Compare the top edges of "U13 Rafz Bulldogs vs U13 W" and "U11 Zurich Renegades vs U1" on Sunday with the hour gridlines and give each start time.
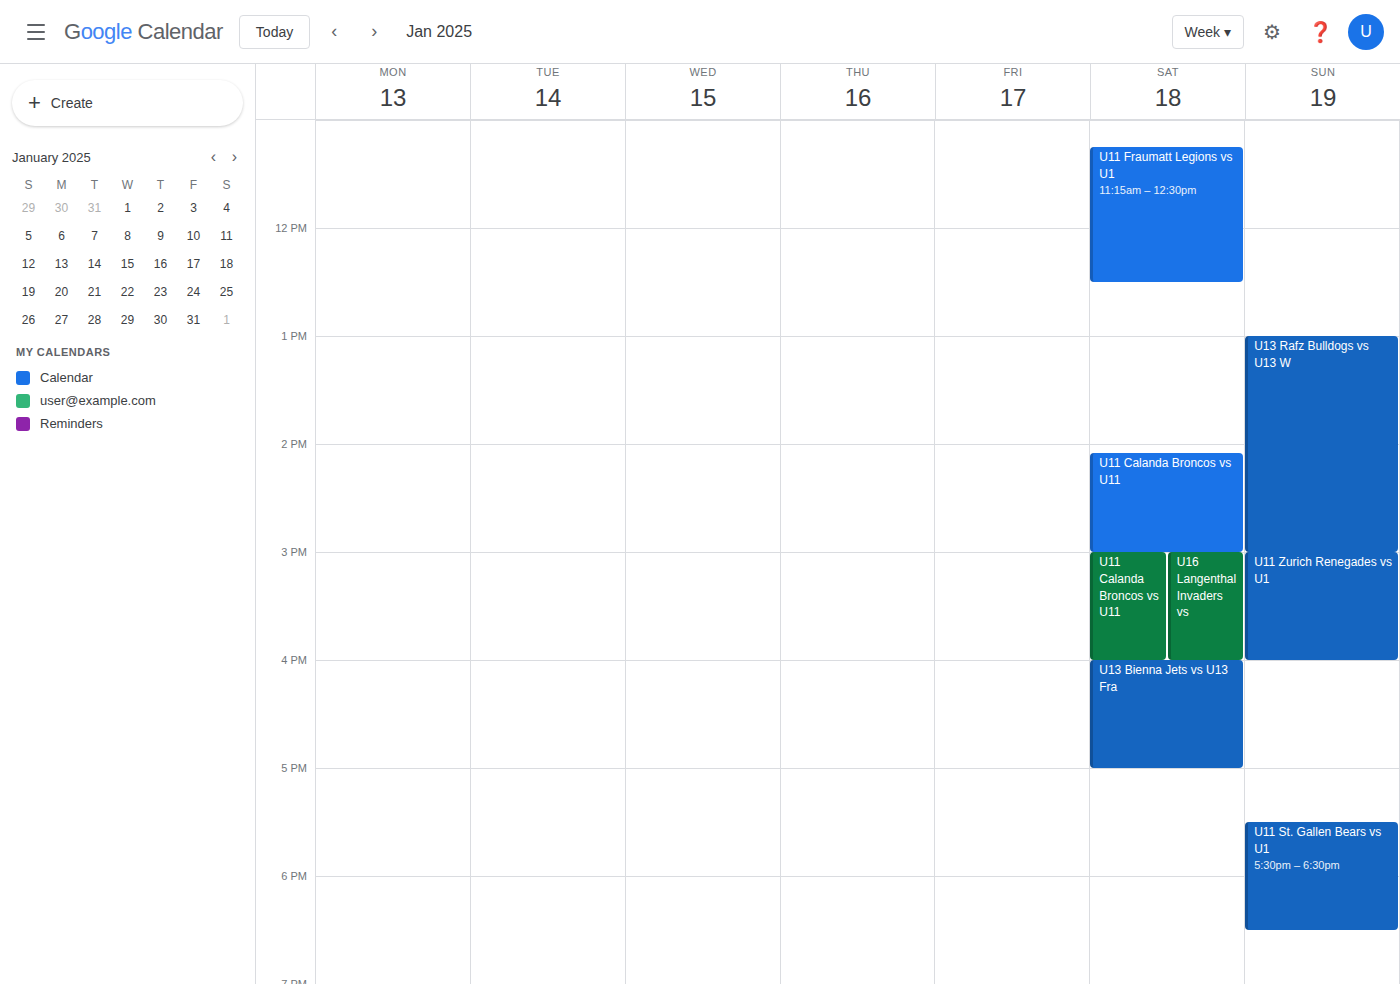
"U13 Rafz Bulldogs vs U13 W": 1:00 PM, exactly on the 1 PM line. "U11 Zurich Renegades vs U1": 3:00 PM, exactly on the 3 PM line.